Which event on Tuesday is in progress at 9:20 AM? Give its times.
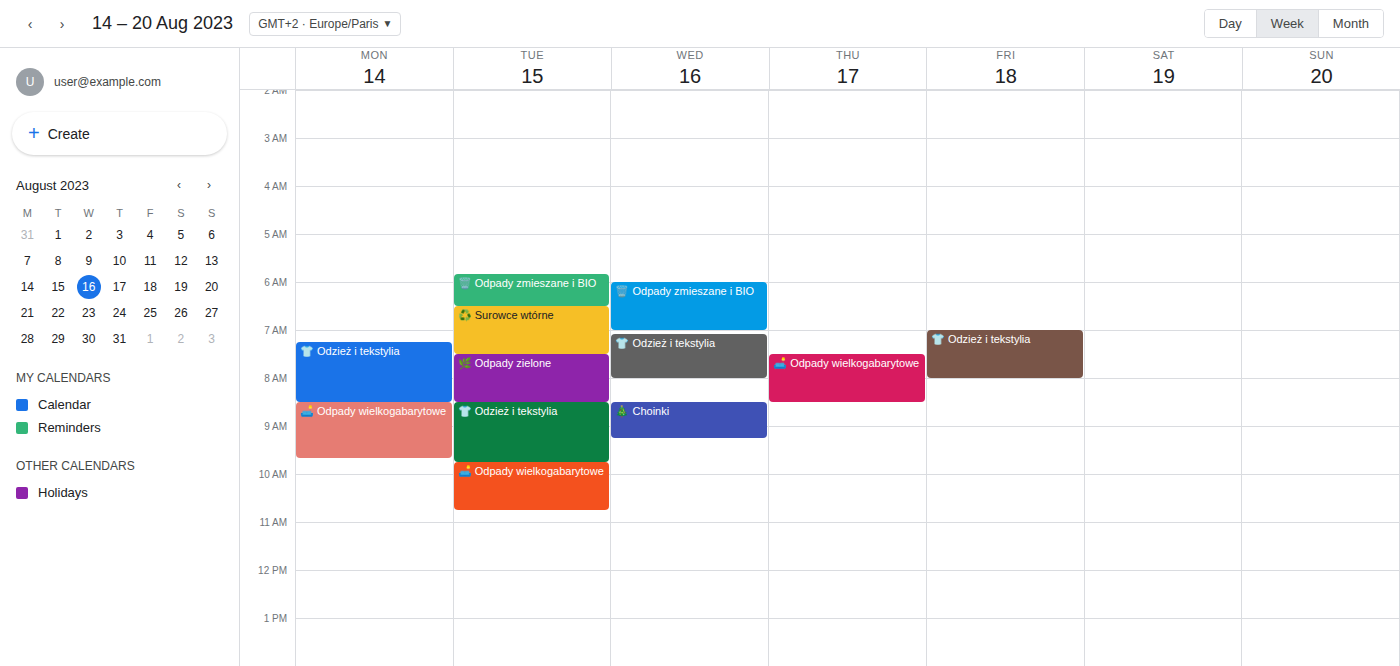
"👕 Odzież i tekstylia", 8:30 AM to 9:45 AM